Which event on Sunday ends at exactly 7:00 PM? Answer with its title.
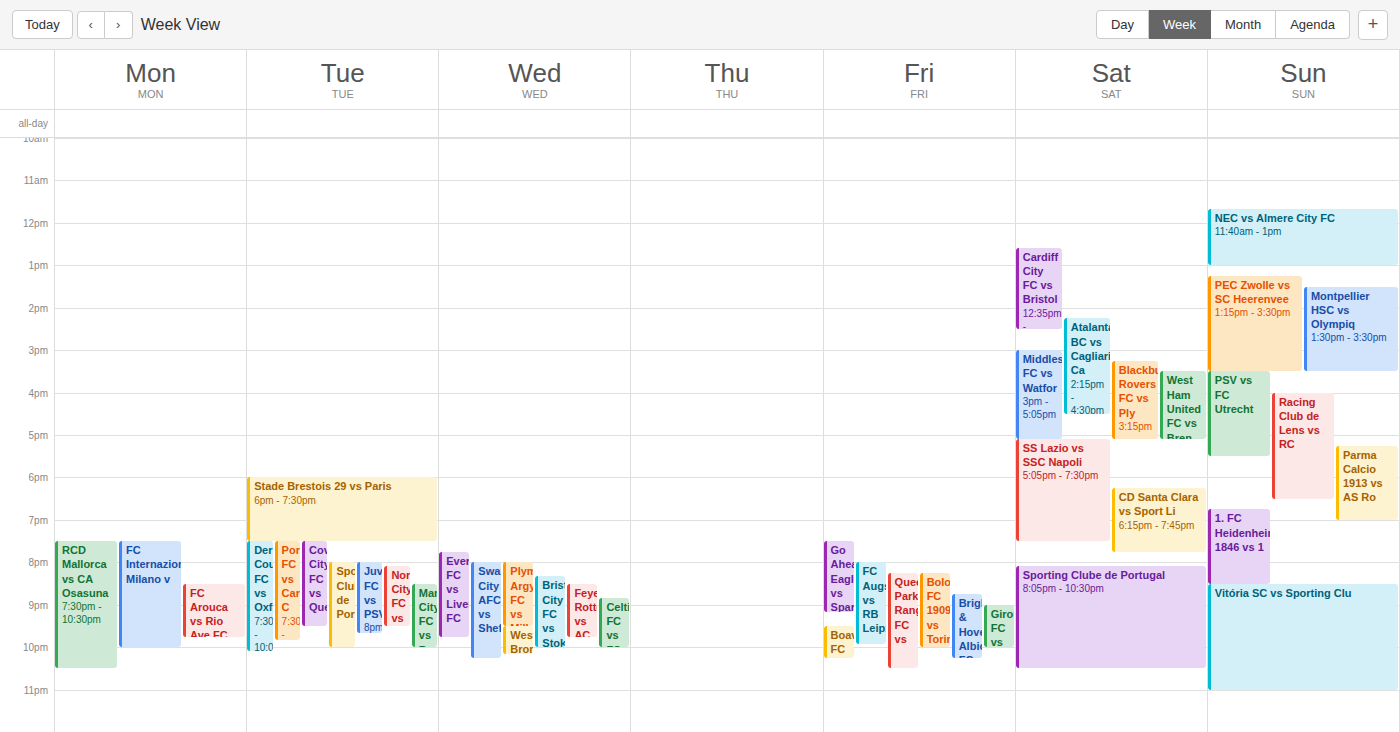
"Parma Calcio 1913 vs AS Ro"